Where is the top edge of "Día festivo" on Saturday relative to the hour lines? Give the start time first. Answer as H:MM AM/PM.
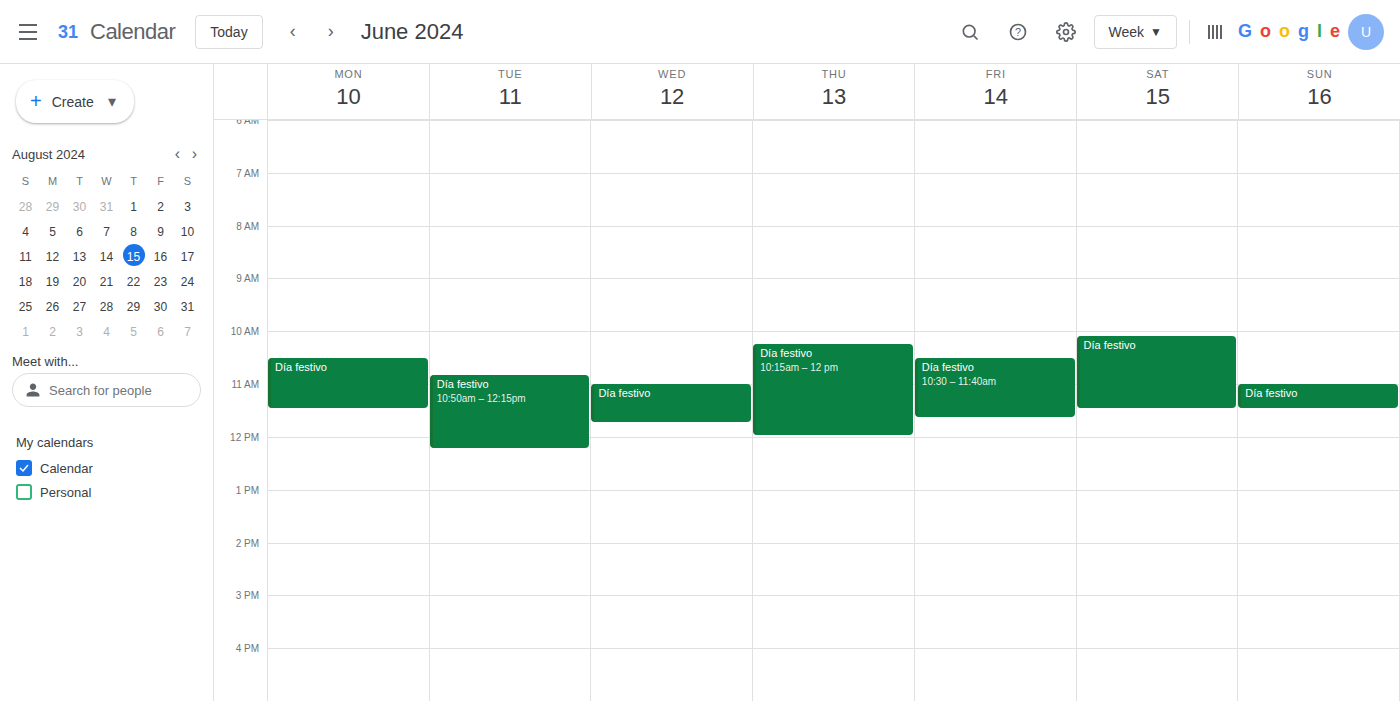
10:05 AM -- neither: 5 minutes below the 10 AM line and 55 minutes above the 11 AM line.